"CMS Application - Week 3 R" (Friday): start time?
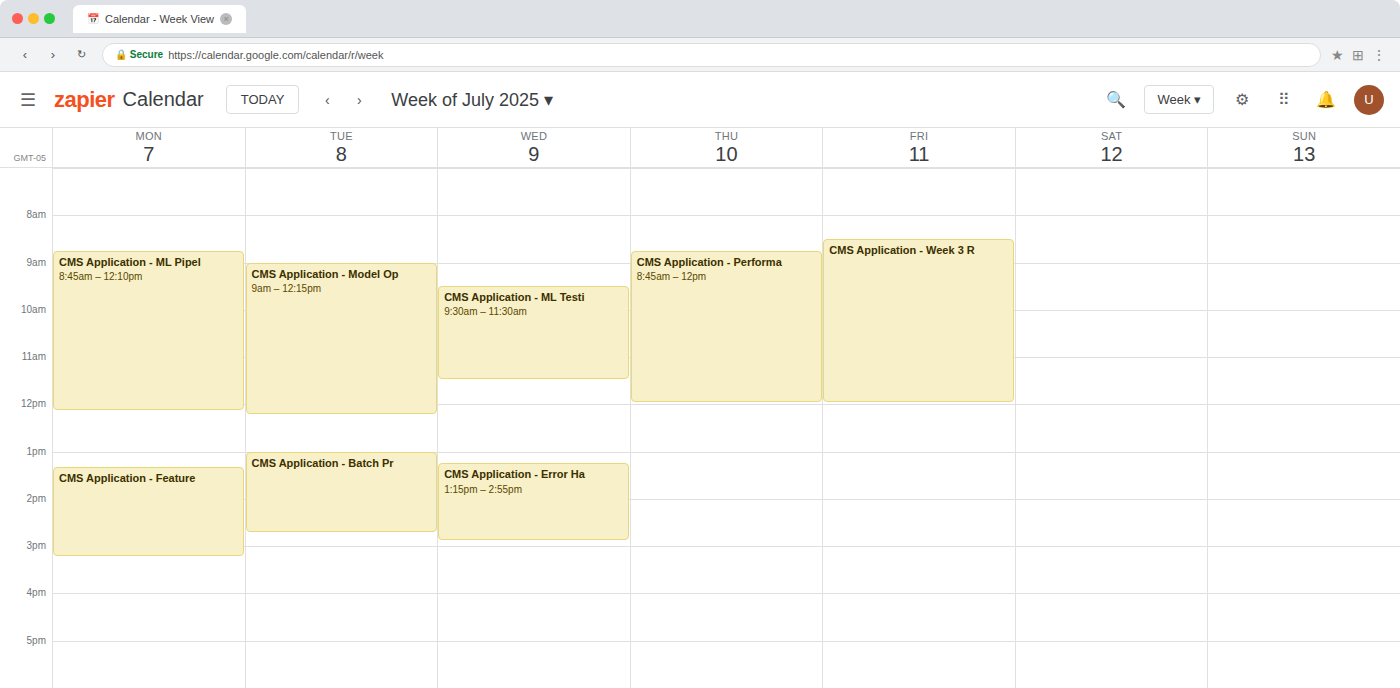
8:30 AM